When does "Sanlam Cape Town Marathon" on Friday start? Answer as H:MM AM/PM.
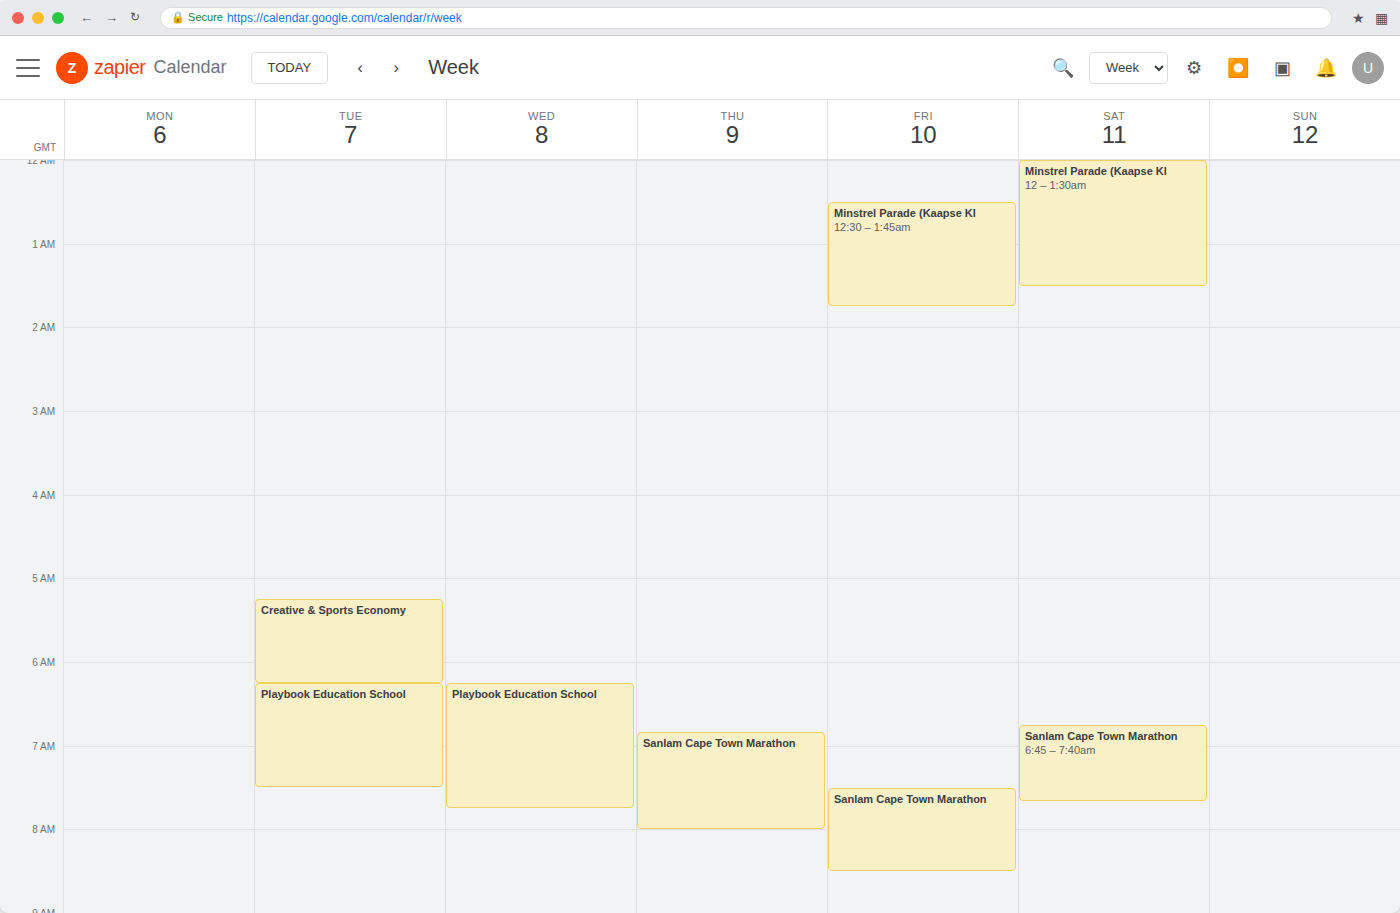
7:30 AM